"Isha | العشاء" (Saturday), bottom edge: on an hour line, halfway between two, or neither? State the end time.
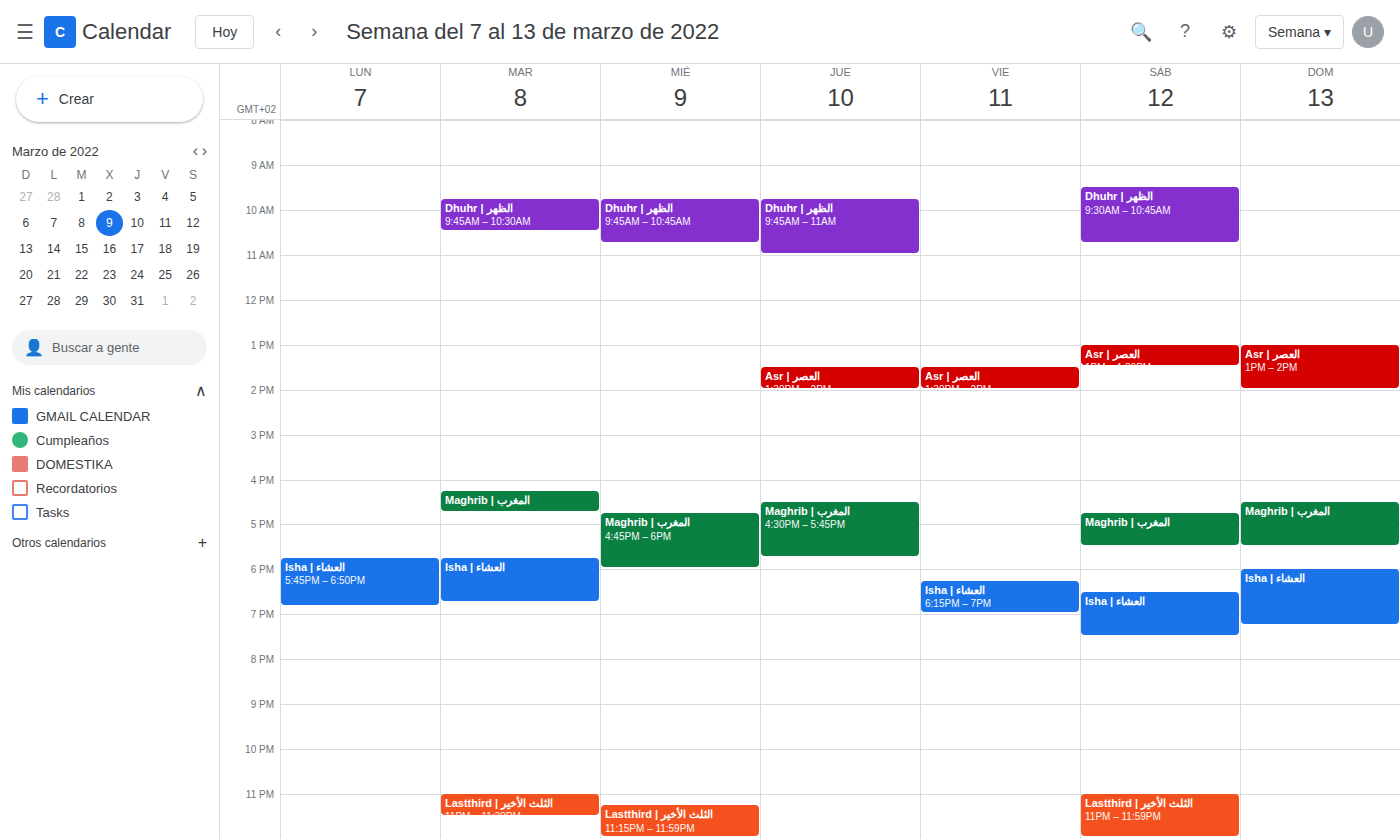
19:30 -- halfway between the 19:00 and 20:00 lines.